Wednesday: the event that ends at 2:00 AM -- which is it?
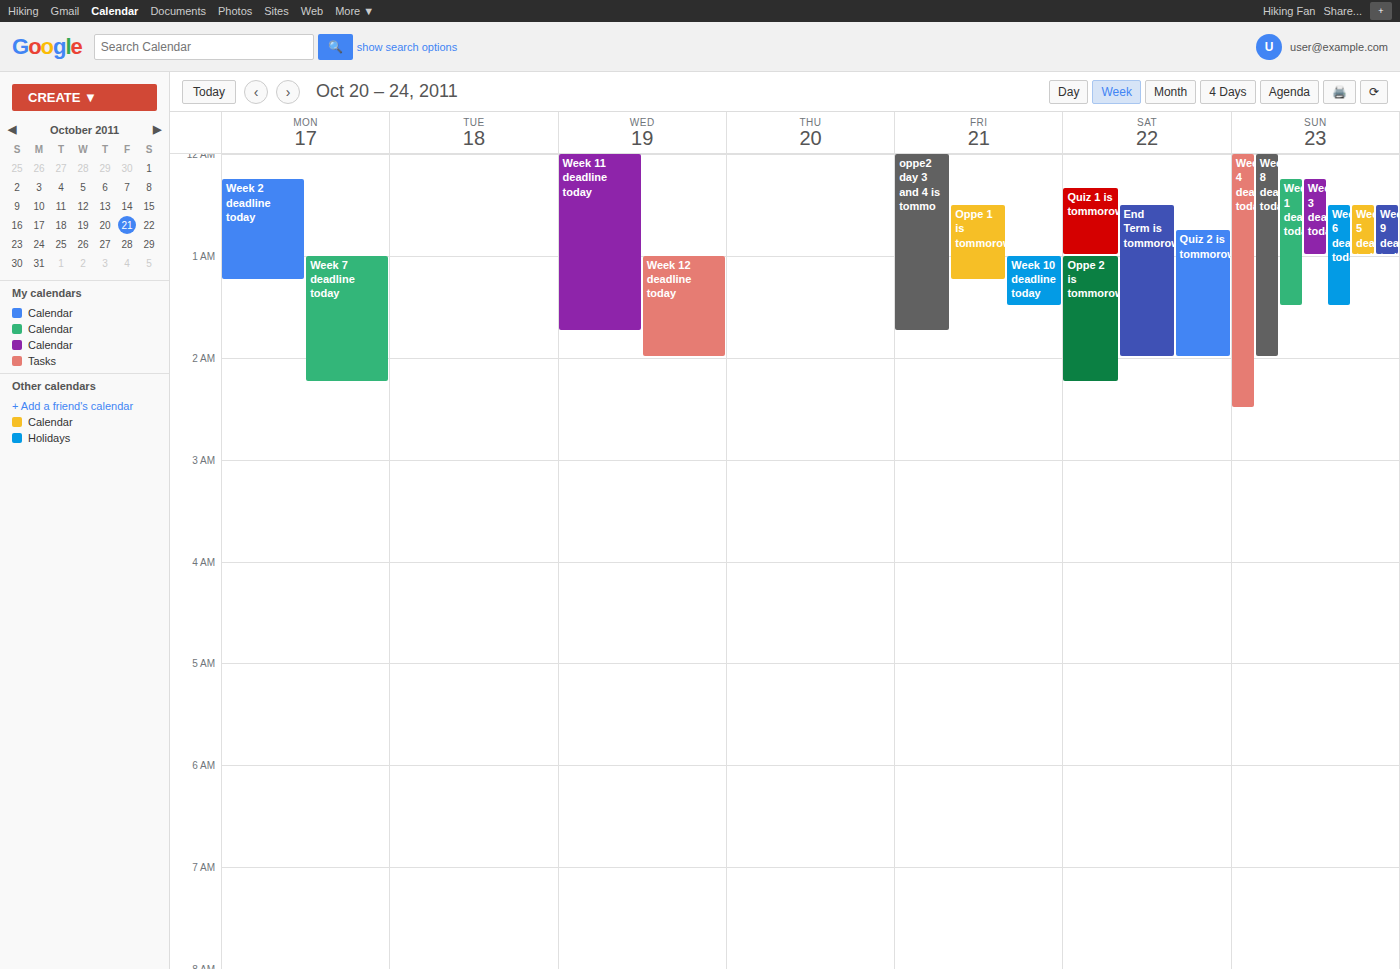
"Week 12 deadline today"